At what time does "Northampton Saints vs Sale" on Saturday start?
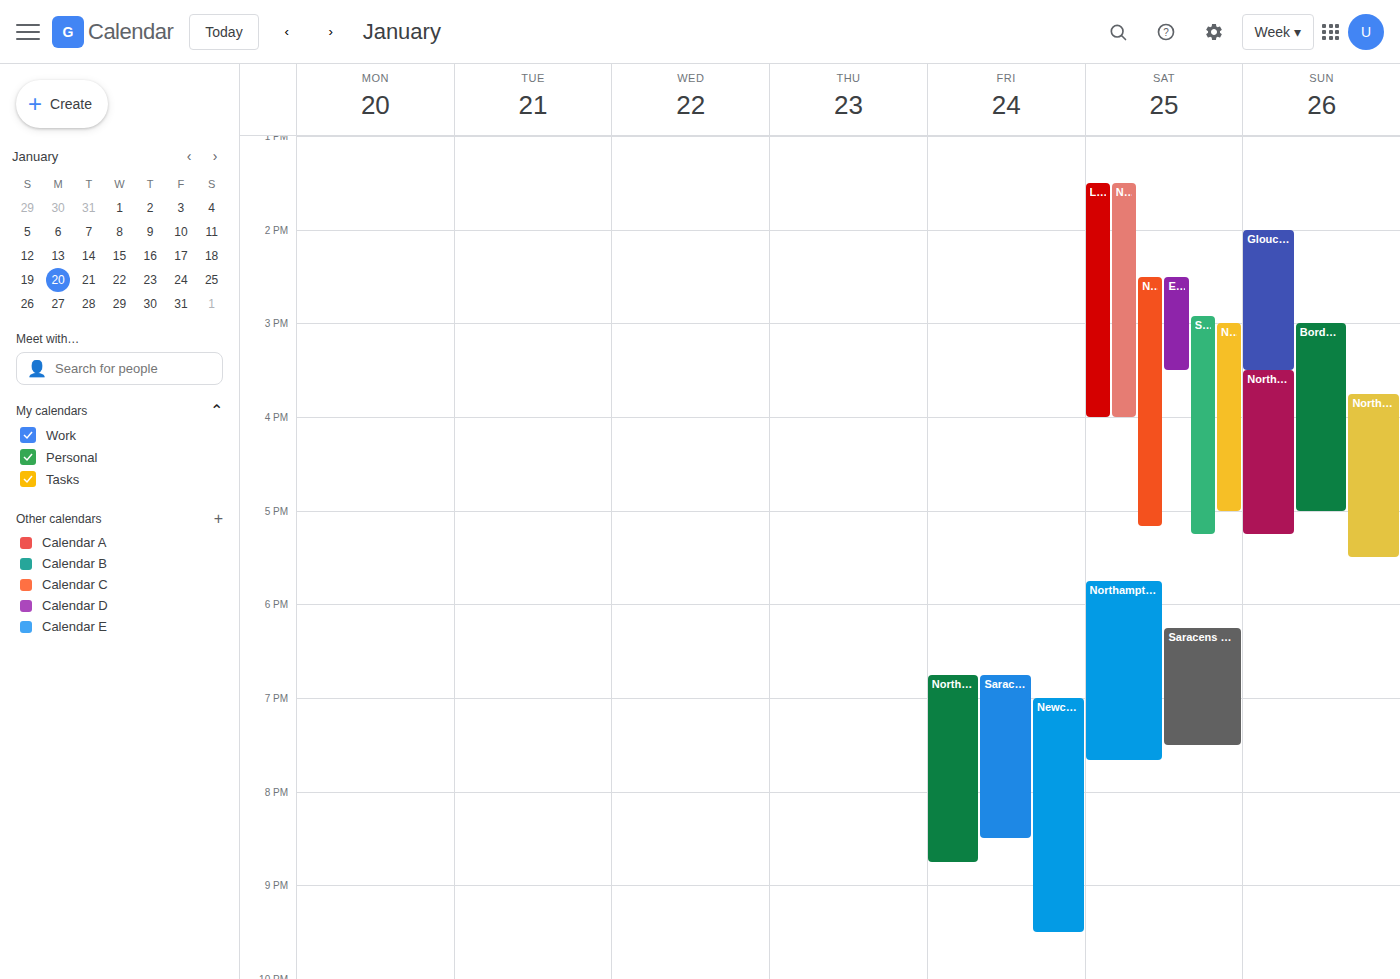
3:00 PM